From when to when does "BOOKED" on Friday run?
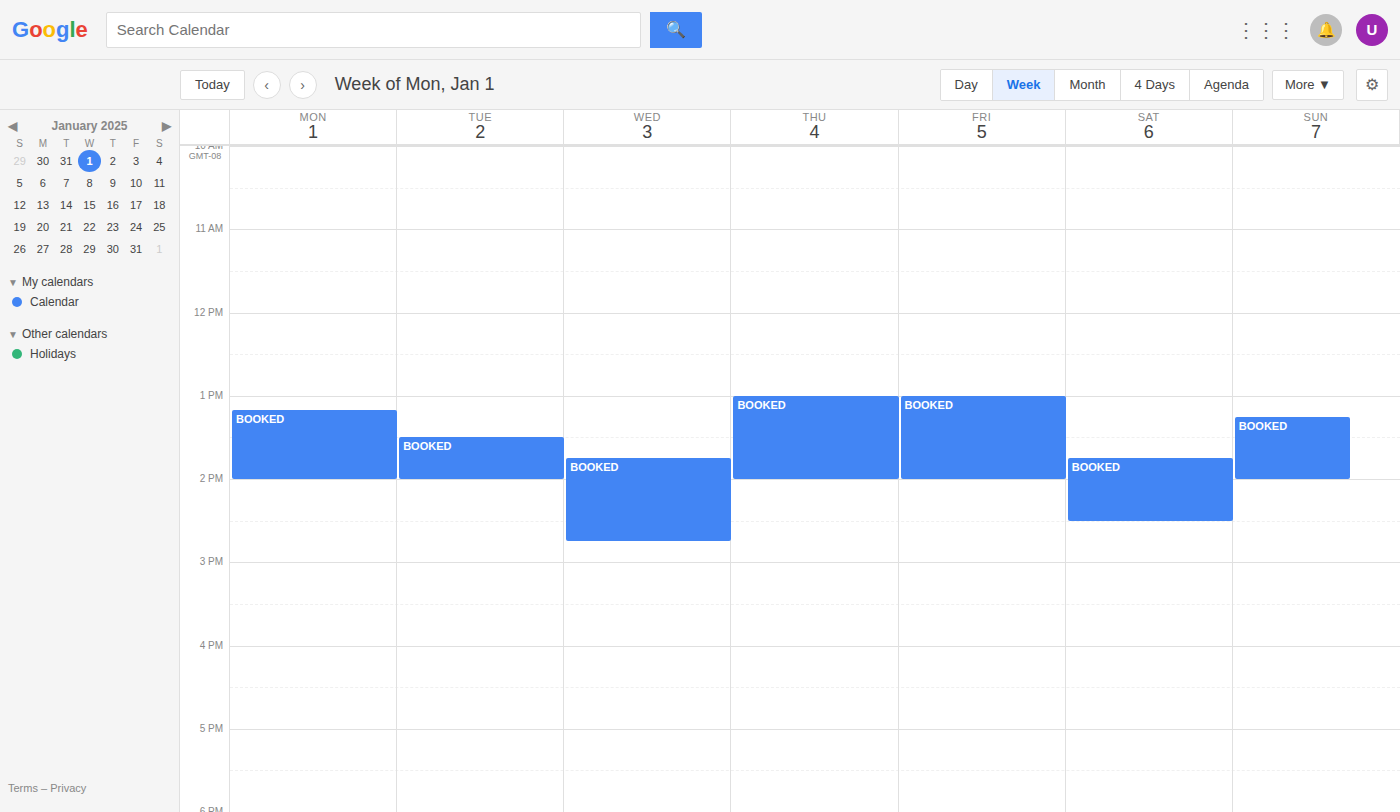
13:00 to 14:00